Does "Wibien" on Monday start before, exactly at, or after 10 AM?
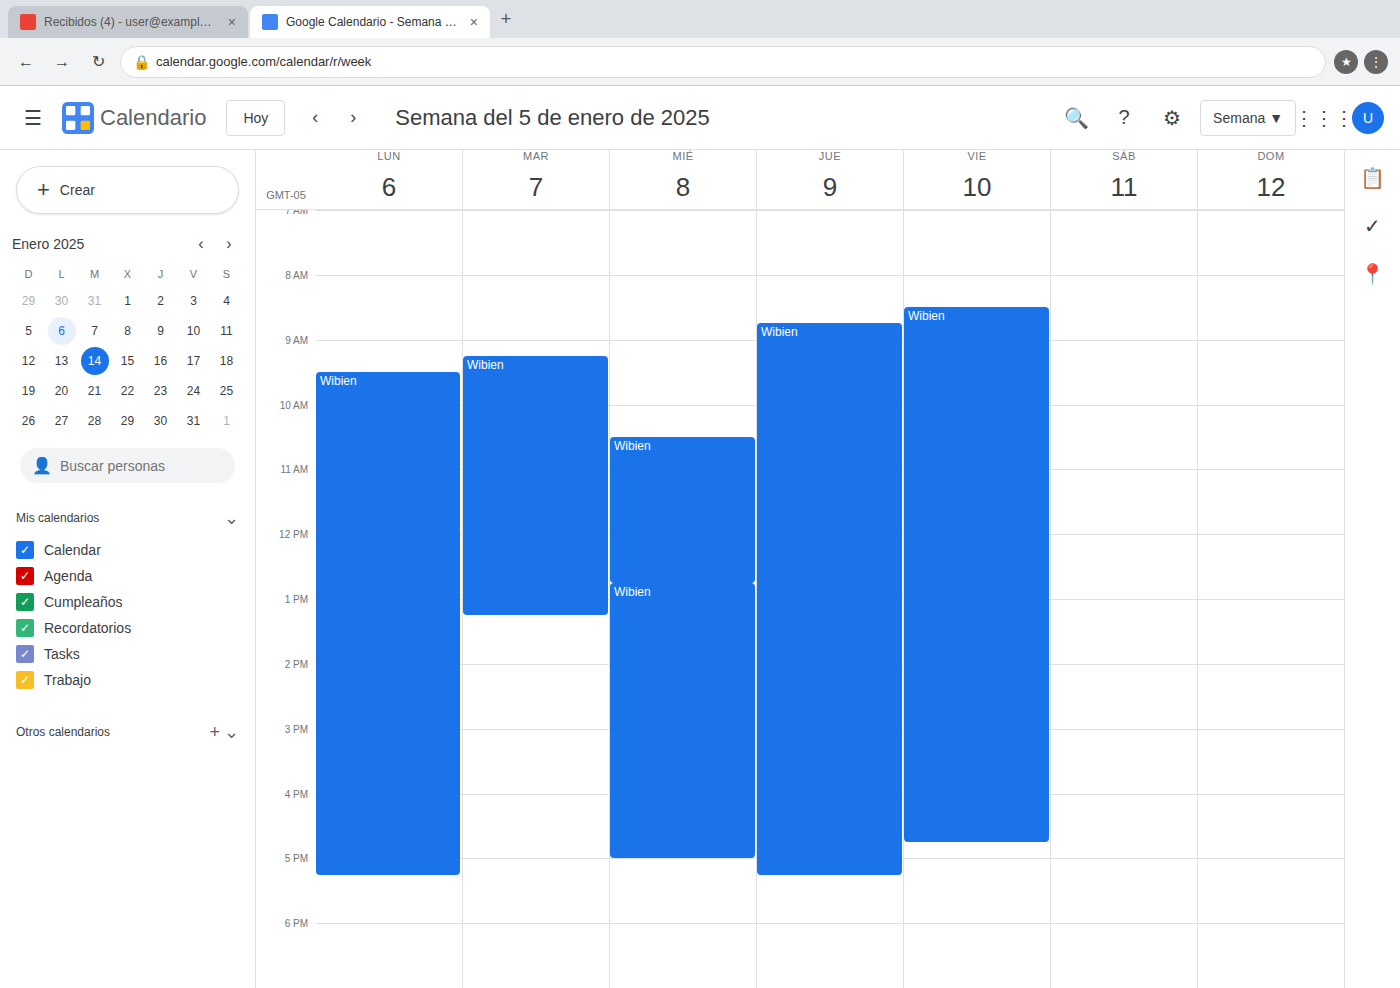
9:30 AM -- before 10 AM, 30 minutes above the 10 AM line.